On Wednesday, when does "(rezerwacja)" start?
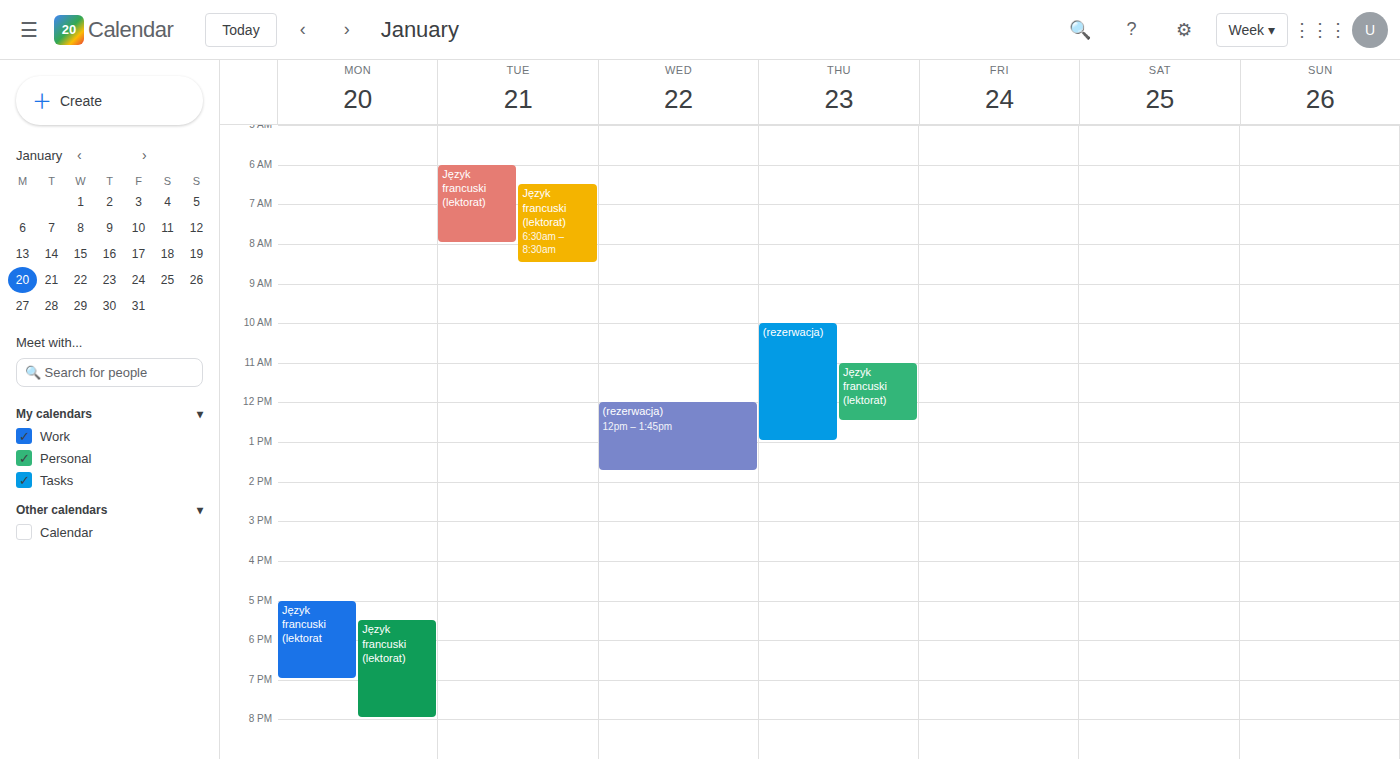
12:00 PM